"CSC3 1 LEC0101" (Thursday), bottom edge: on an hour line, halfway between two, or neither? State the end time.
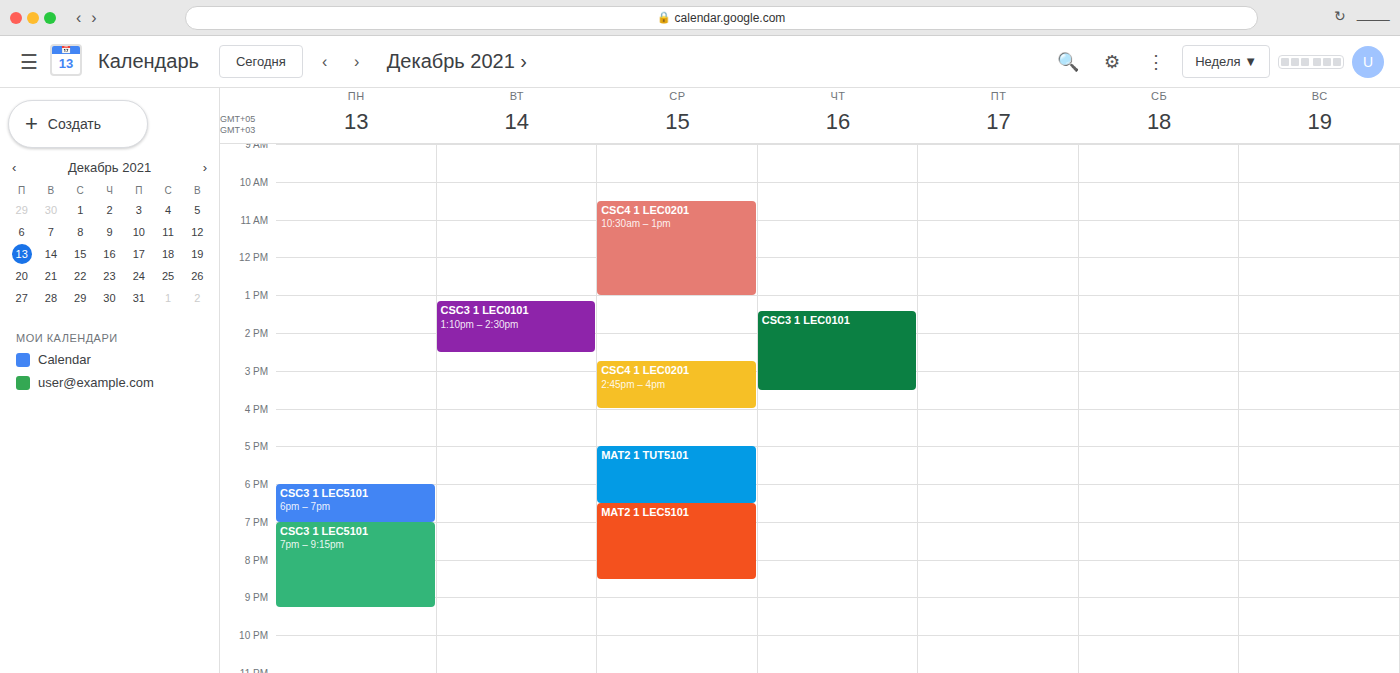
3:30 PM -- halfway between the 3 PM and 4 PM lines.